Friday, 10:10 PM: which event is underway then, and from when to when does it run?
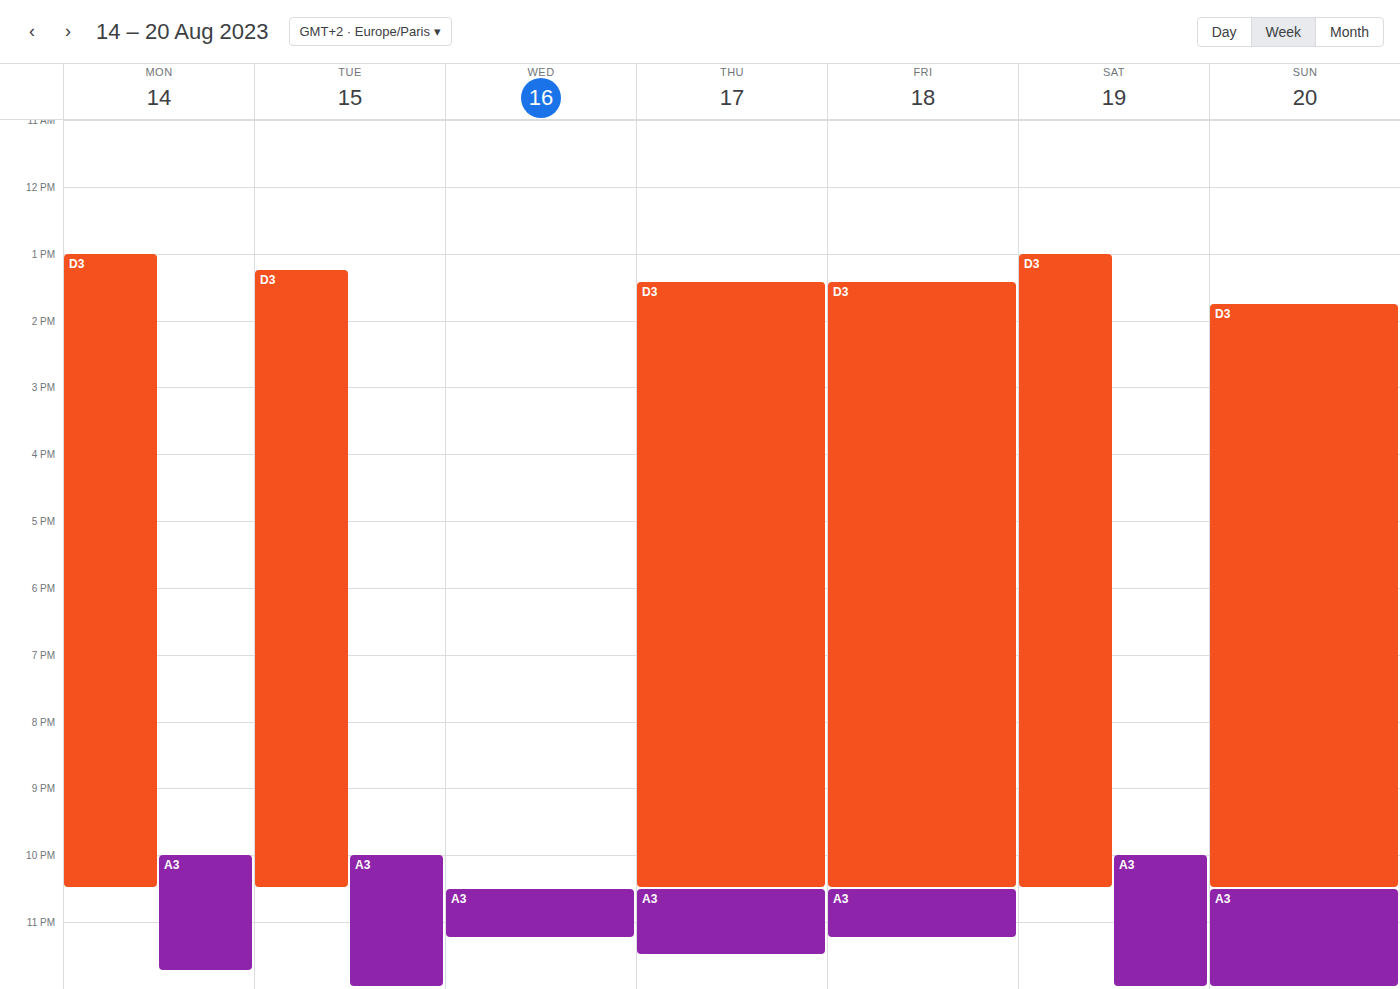
"D3", 1:25 PM to 10:30 PM